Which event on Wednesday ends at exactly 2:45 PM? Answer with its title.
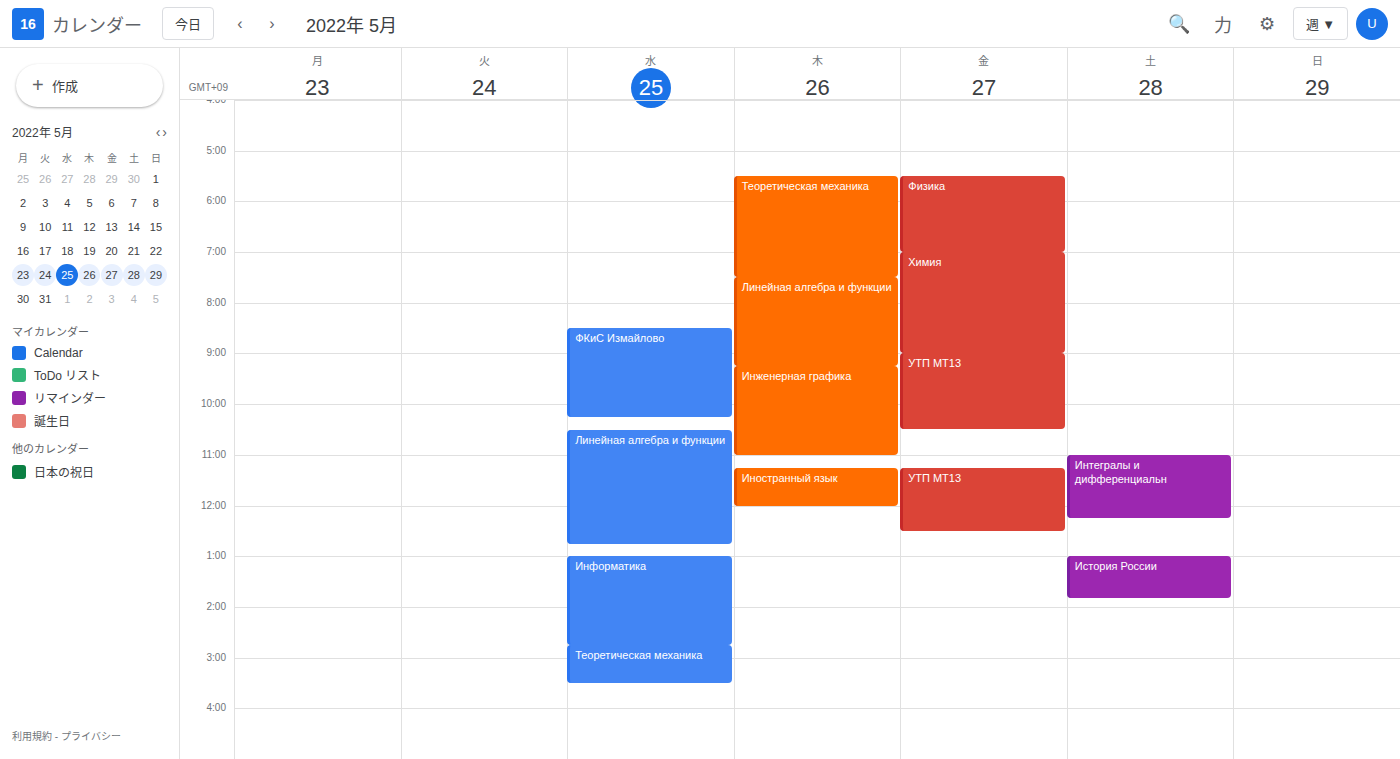
"Информатика"